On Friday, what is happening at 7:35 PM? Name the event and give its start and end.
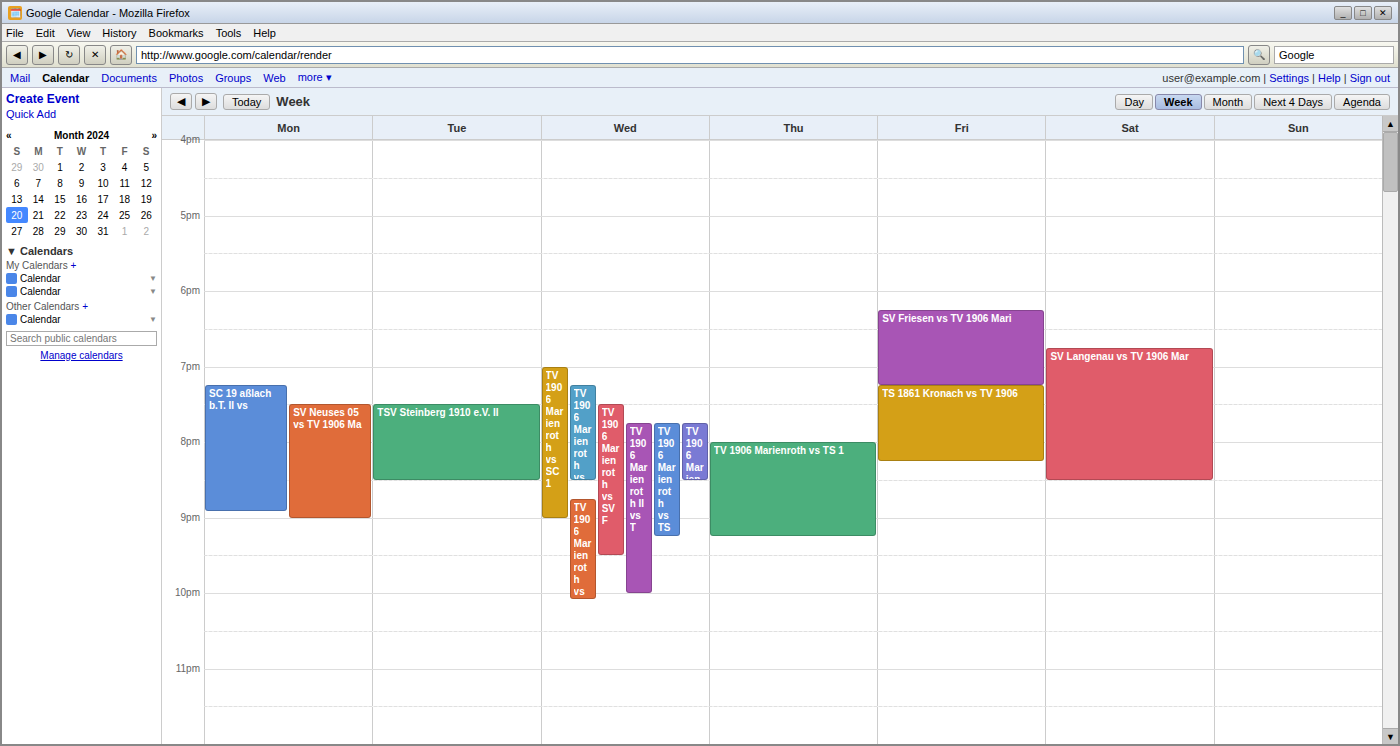
"TS 1861 Kronach vs TV 1906", 7:15 PM to 8:15 PM